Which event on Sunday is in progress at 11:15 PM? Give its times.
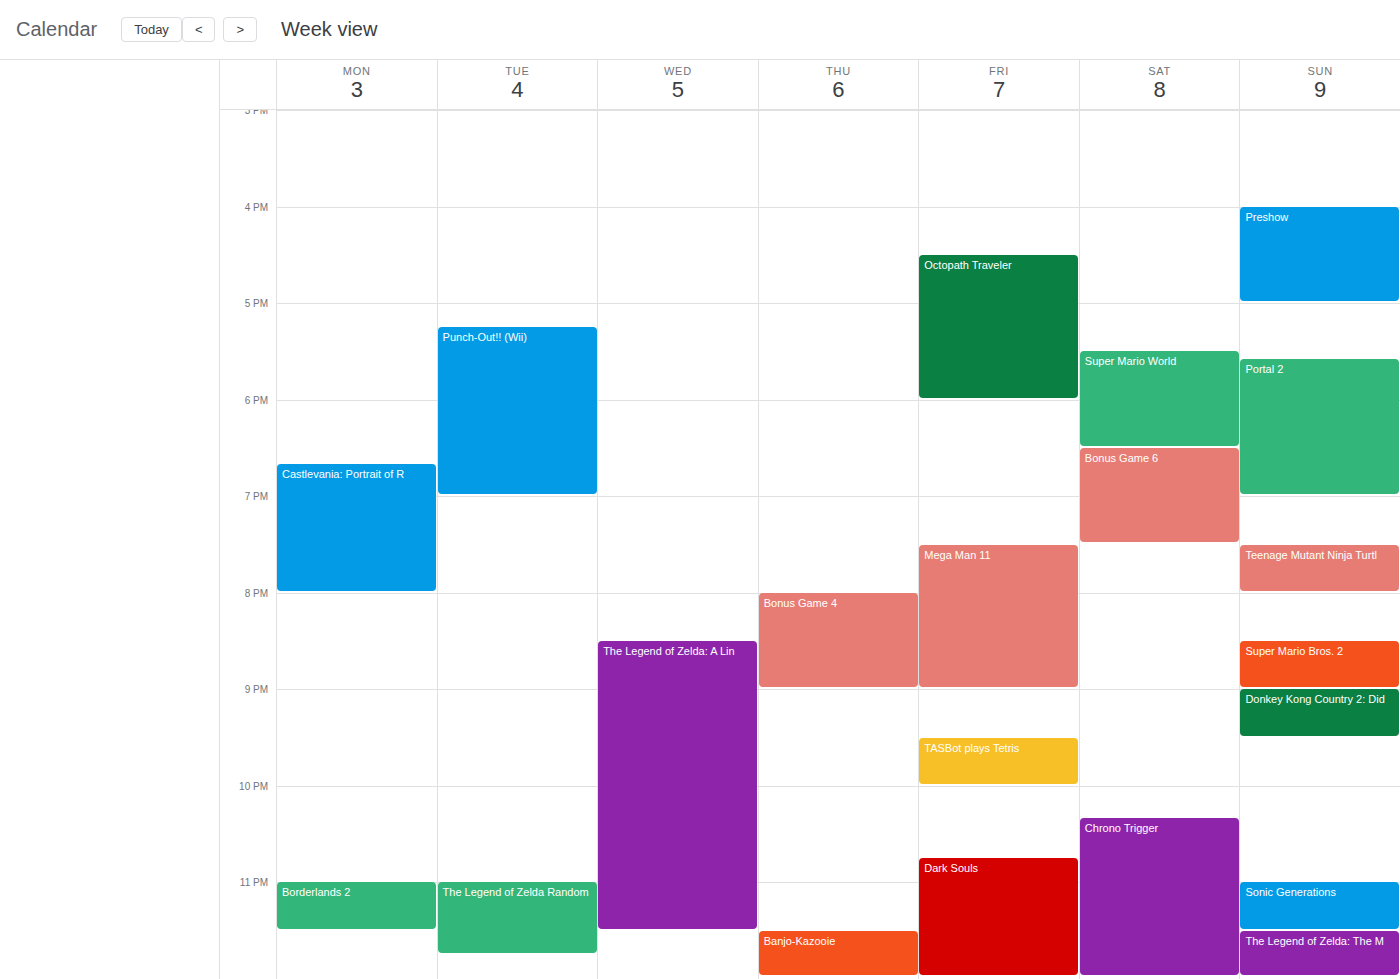
"Sonic Generations", 11:00 PM to 11:30 PM